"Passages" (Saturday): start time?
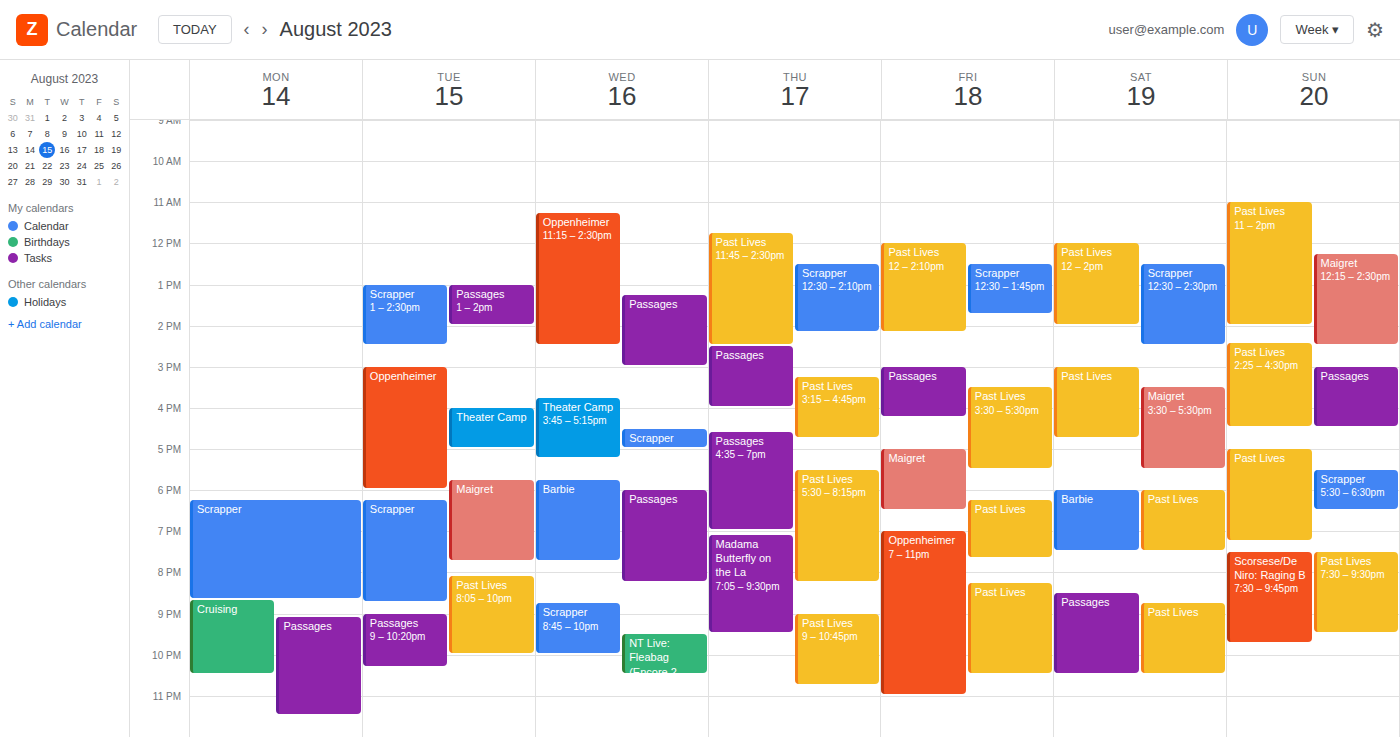
20:30